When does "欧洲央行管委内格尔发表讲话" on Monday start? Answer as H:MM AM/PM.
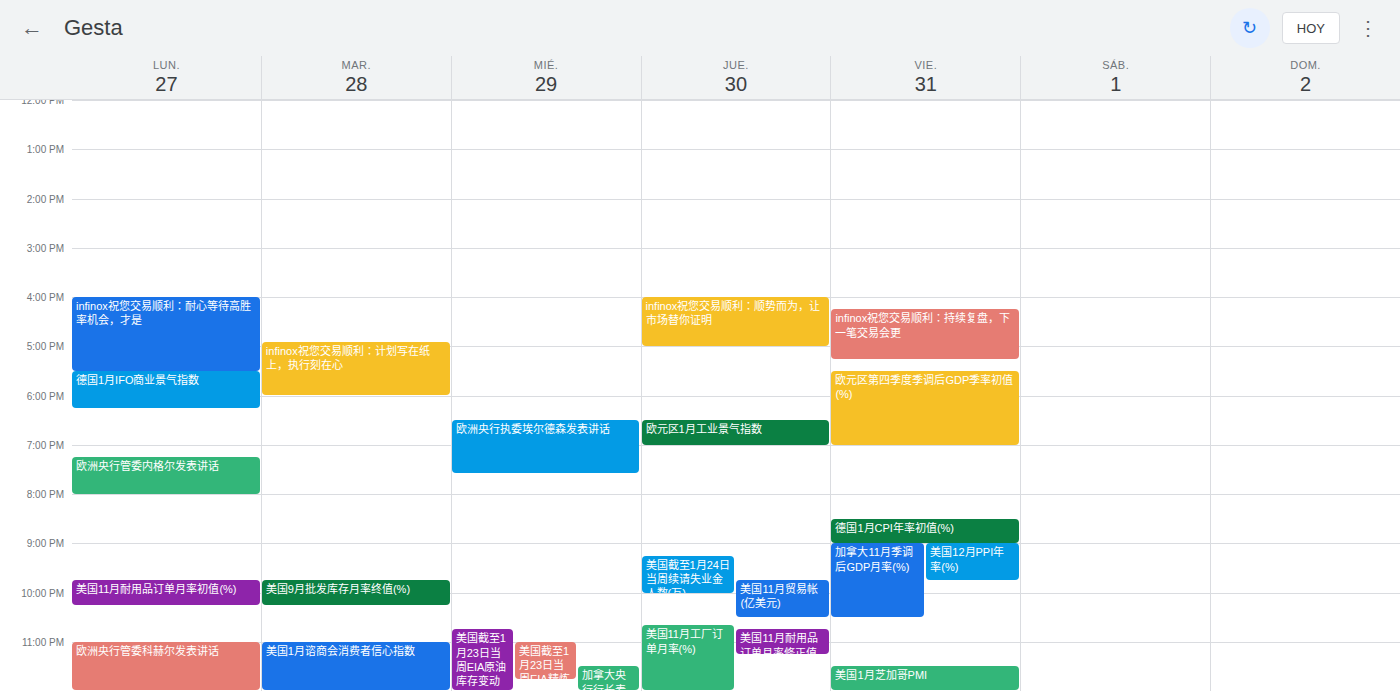
7:15 PM